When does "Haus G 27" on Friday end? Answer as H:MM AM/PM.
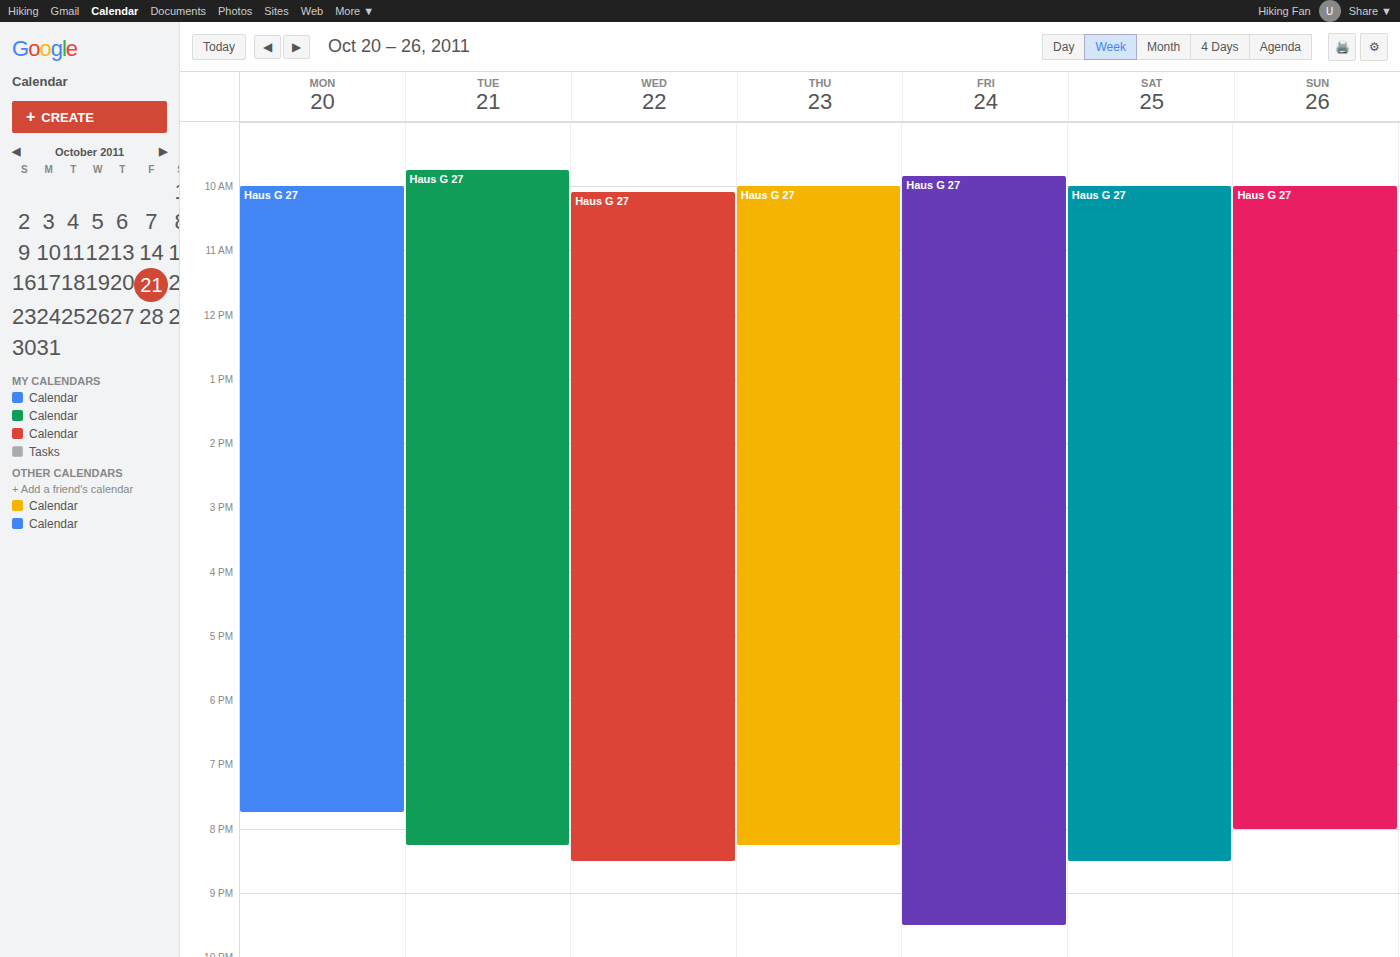
9:30 PM